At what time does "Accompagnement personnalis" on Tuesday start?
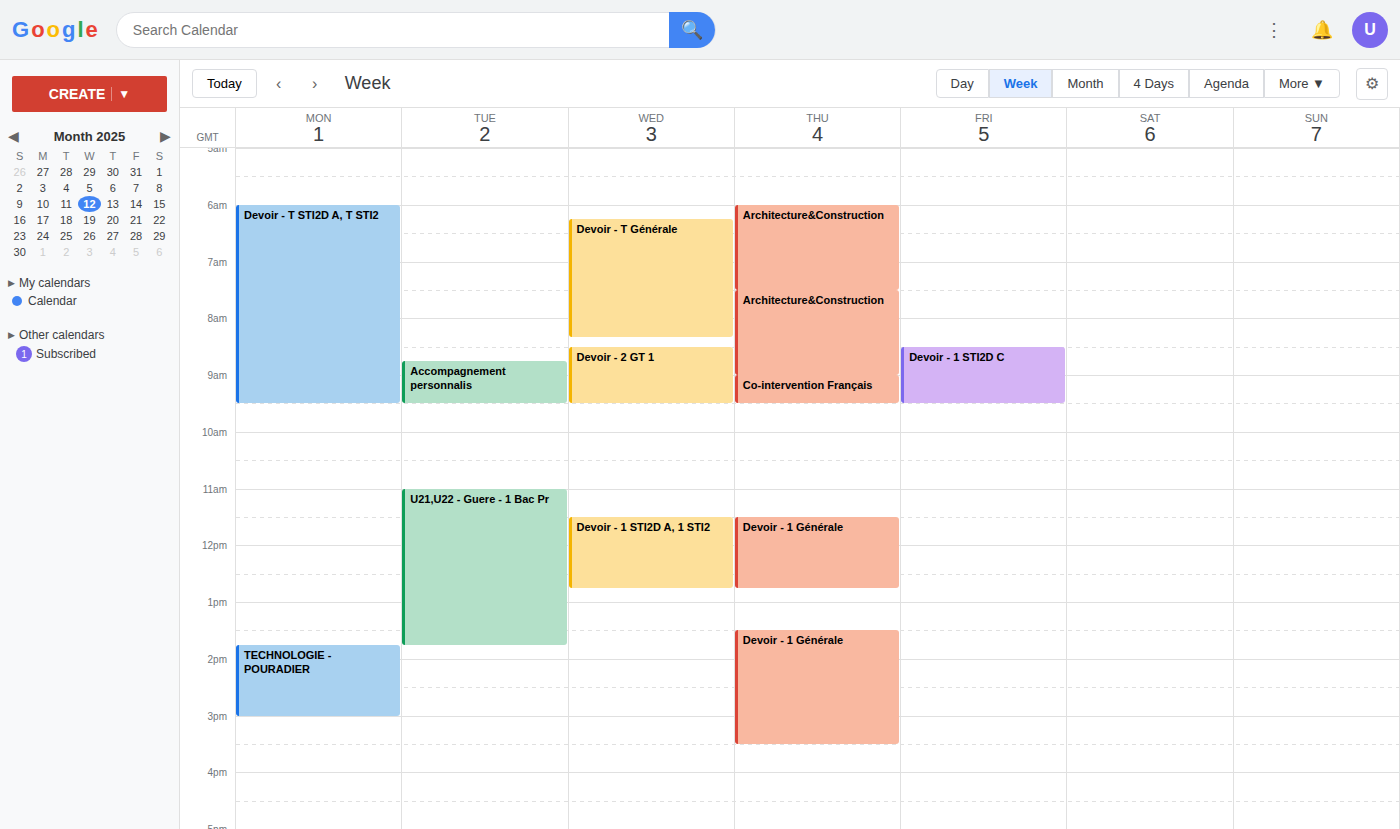
8:45 AM